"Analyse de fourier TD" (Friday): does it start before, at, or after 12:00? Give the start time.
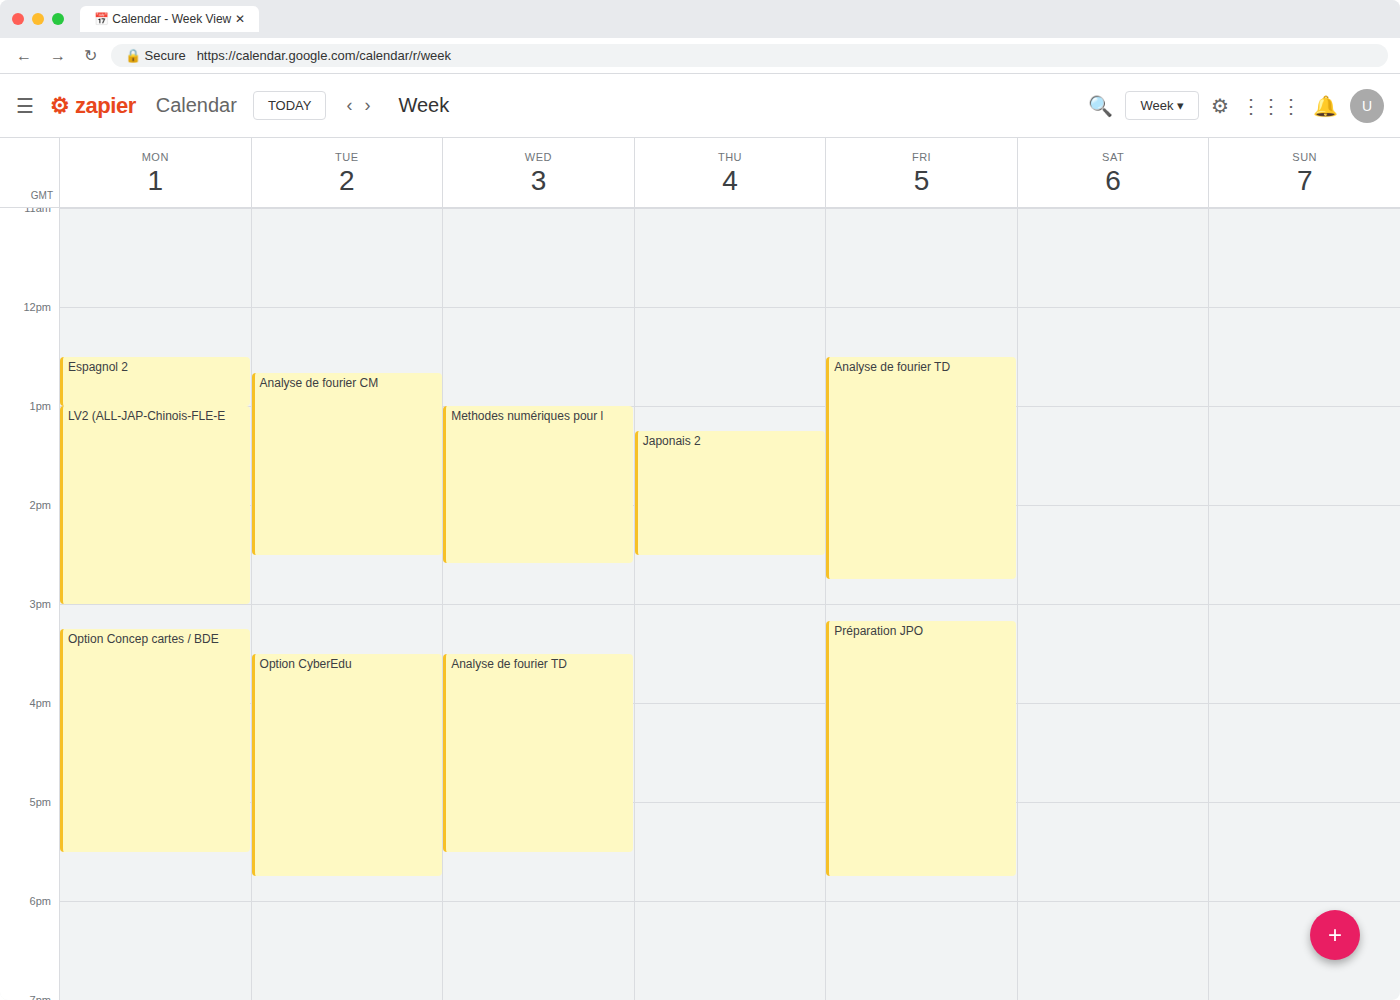
12:30 -- after 12:00, 30 minutes below the 12:00 line.